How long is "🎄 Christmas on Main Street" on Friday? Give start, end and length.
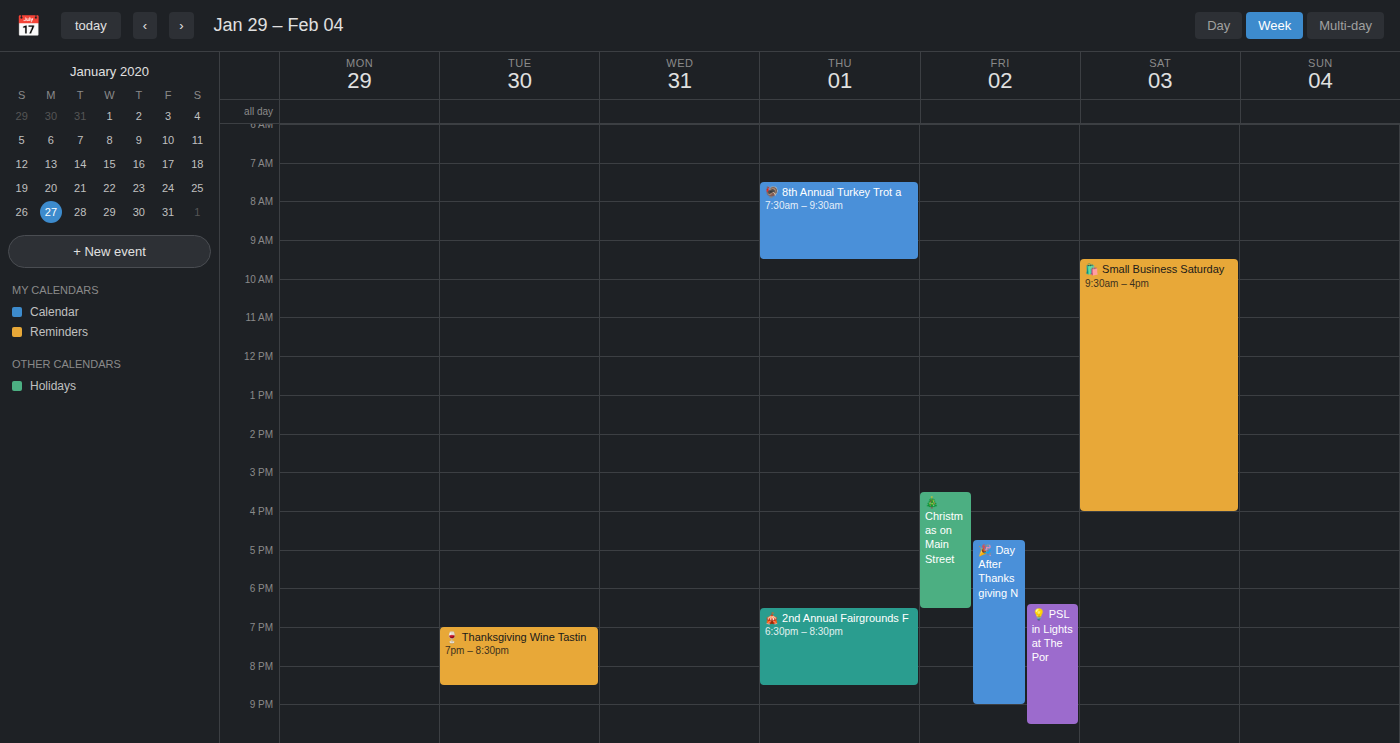
3:30 PM to 6:30 PM, 3 hours